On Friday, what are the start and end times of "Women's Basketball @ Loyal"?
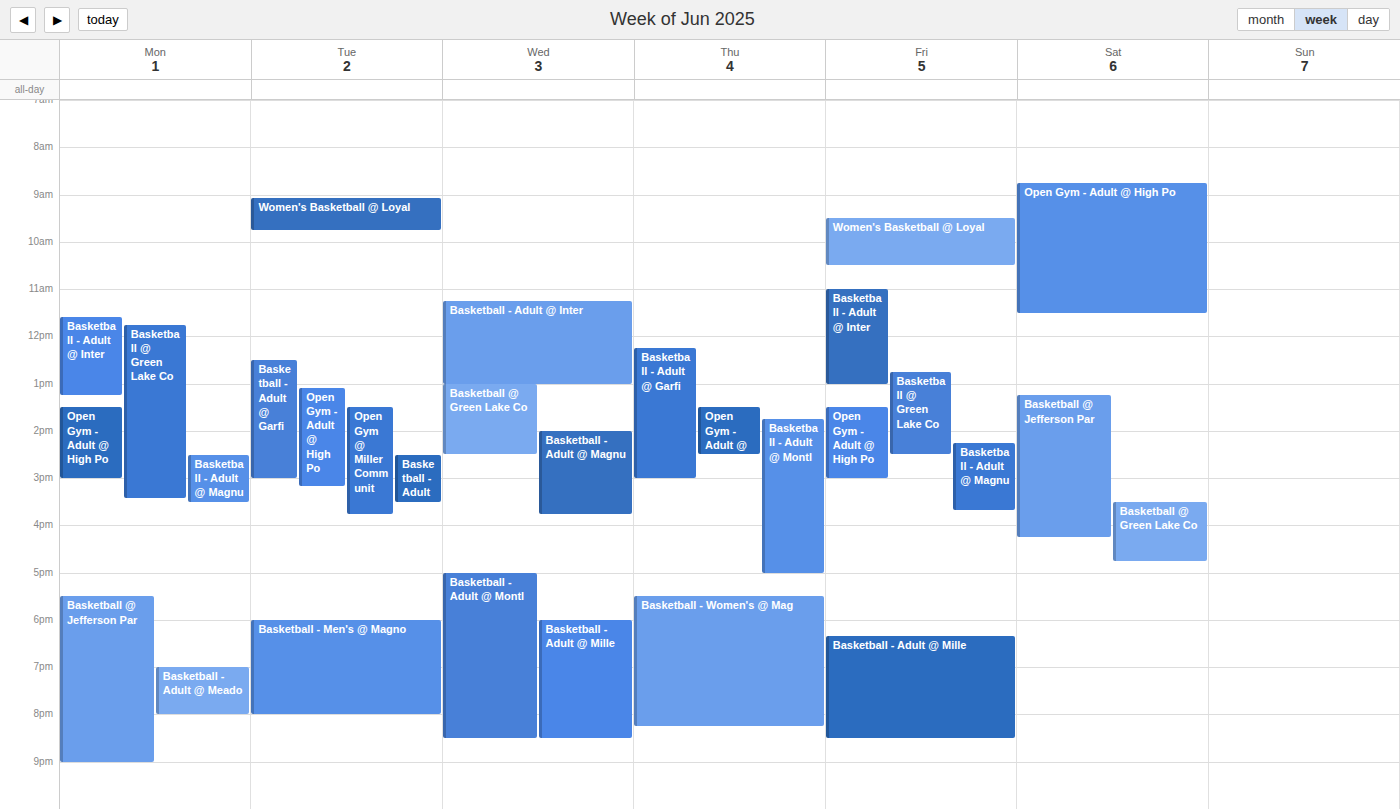
9:30 AM to 10:30 AM